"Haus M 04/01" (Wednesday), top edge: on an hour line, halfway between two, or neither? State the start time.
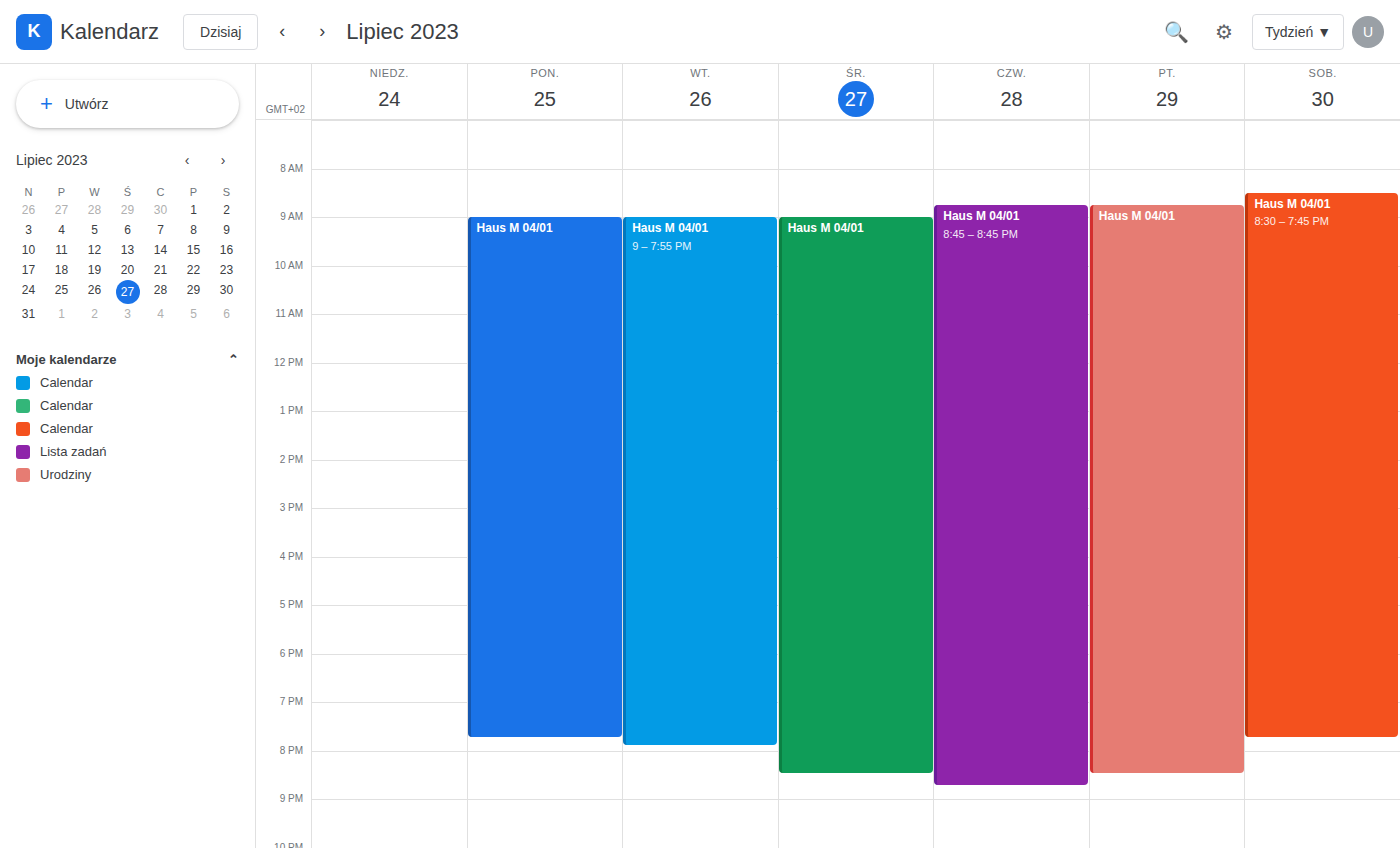
9:00 AM -- exactly on the 9 AM line.